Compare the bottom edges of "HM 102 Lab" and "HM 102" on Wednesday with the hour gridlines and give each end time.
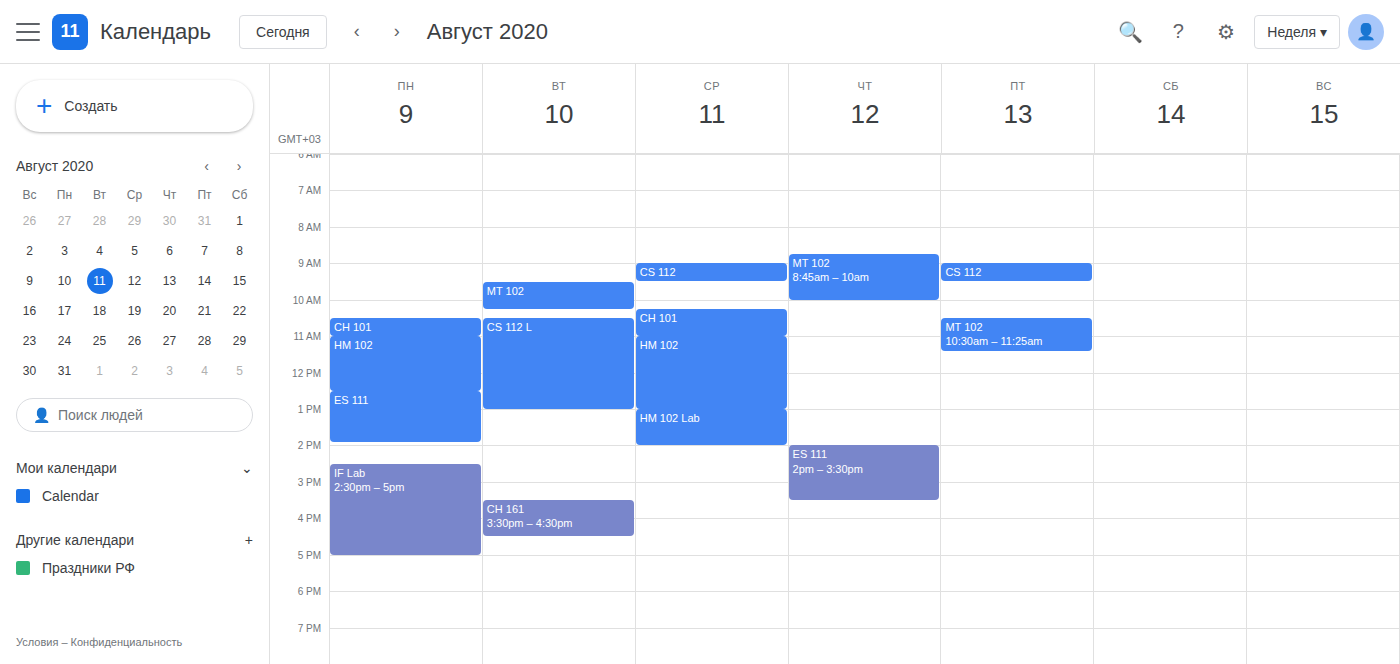
"HM 102 Lab": 2:00 PM, exactly on the 2 PM line. "HM 102": 1:00 PM, exactly on the 1 PM line.